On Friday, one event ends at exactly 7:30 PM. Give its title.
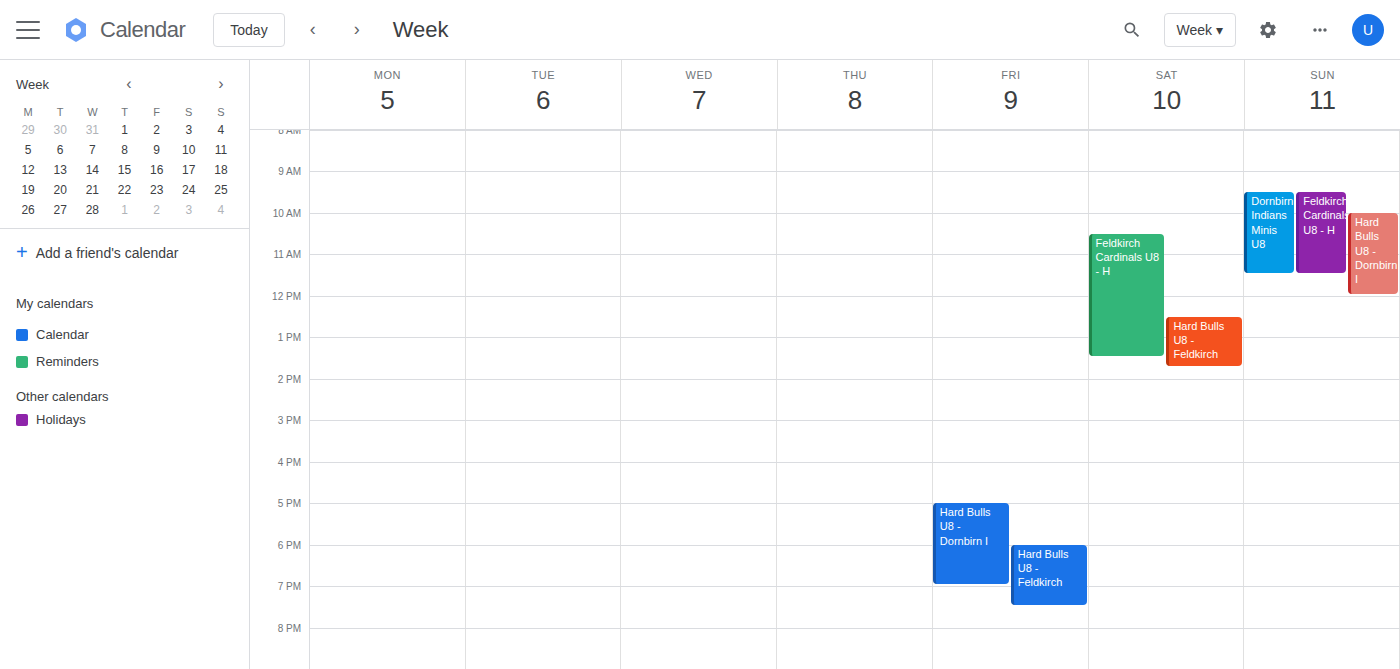
"Hard Bulls U8 - Feldkirch"